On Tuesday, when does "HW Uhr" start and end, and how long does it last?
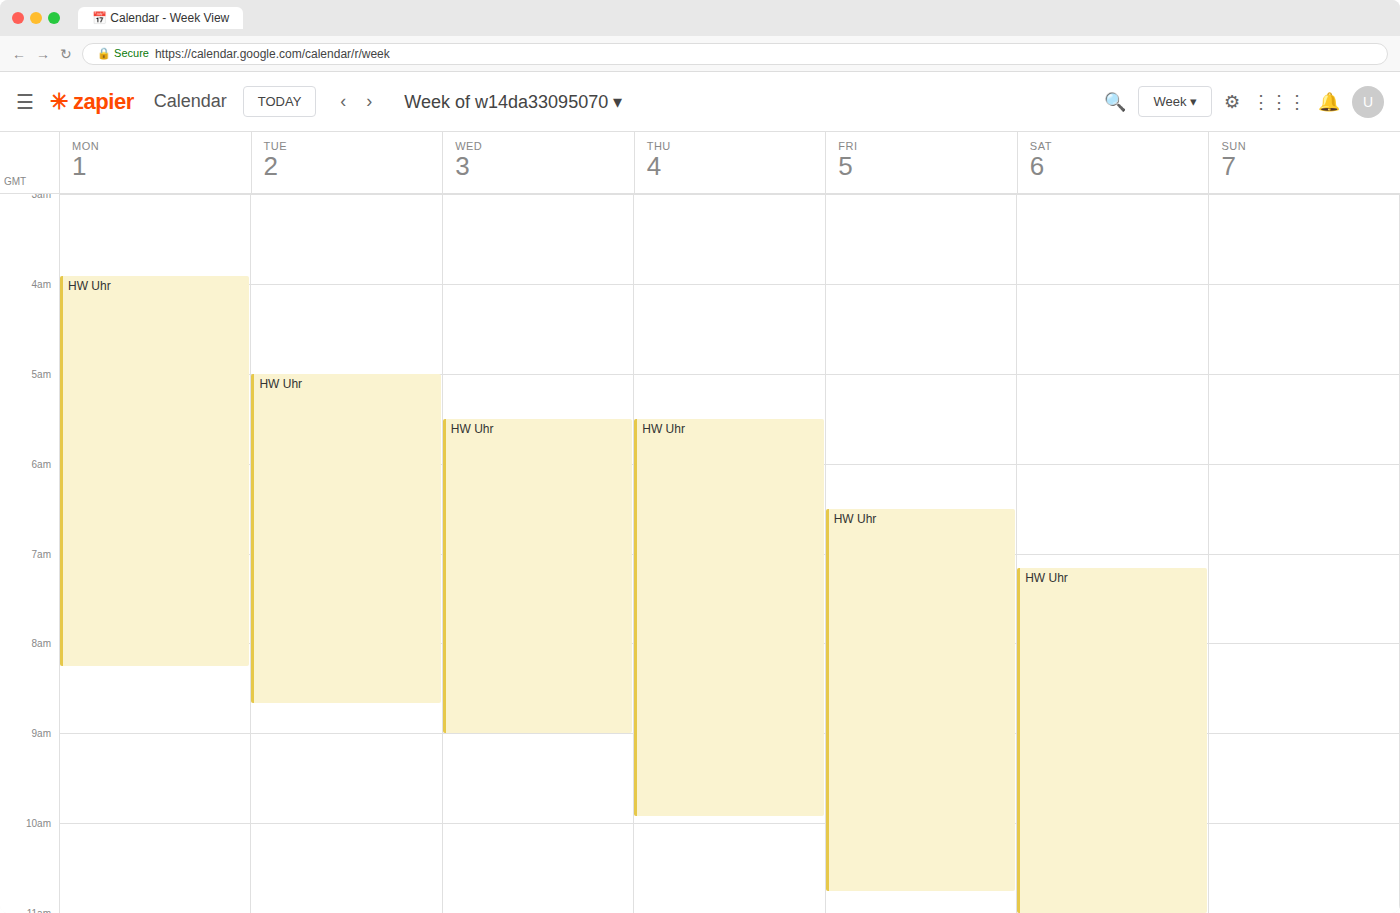
5:00 AM to 8:40 AM, 3 hours 40 minutes